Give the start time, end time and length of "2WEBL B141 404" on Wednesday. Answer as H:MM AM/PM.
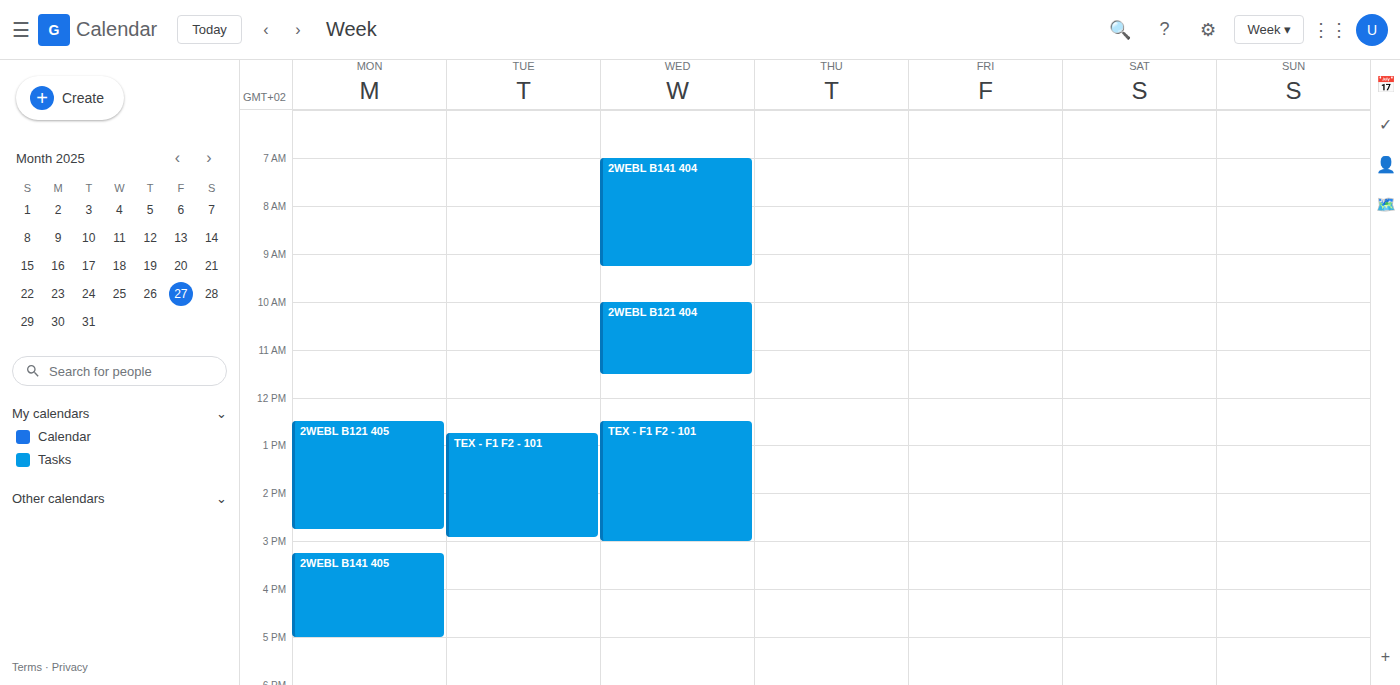
7:00 AM to 9:15 AM, 2 hours 15 minutes